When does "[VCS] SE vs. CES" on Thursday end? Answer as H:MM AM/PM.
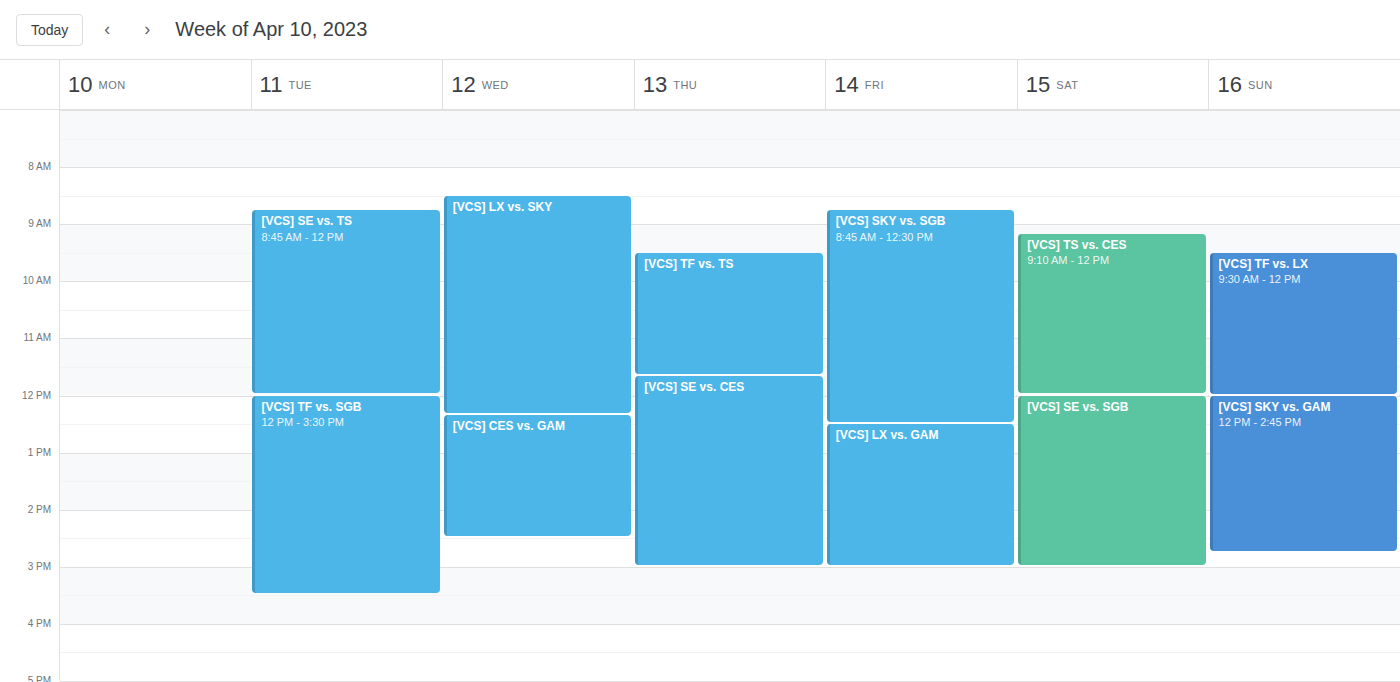
3:00 PM